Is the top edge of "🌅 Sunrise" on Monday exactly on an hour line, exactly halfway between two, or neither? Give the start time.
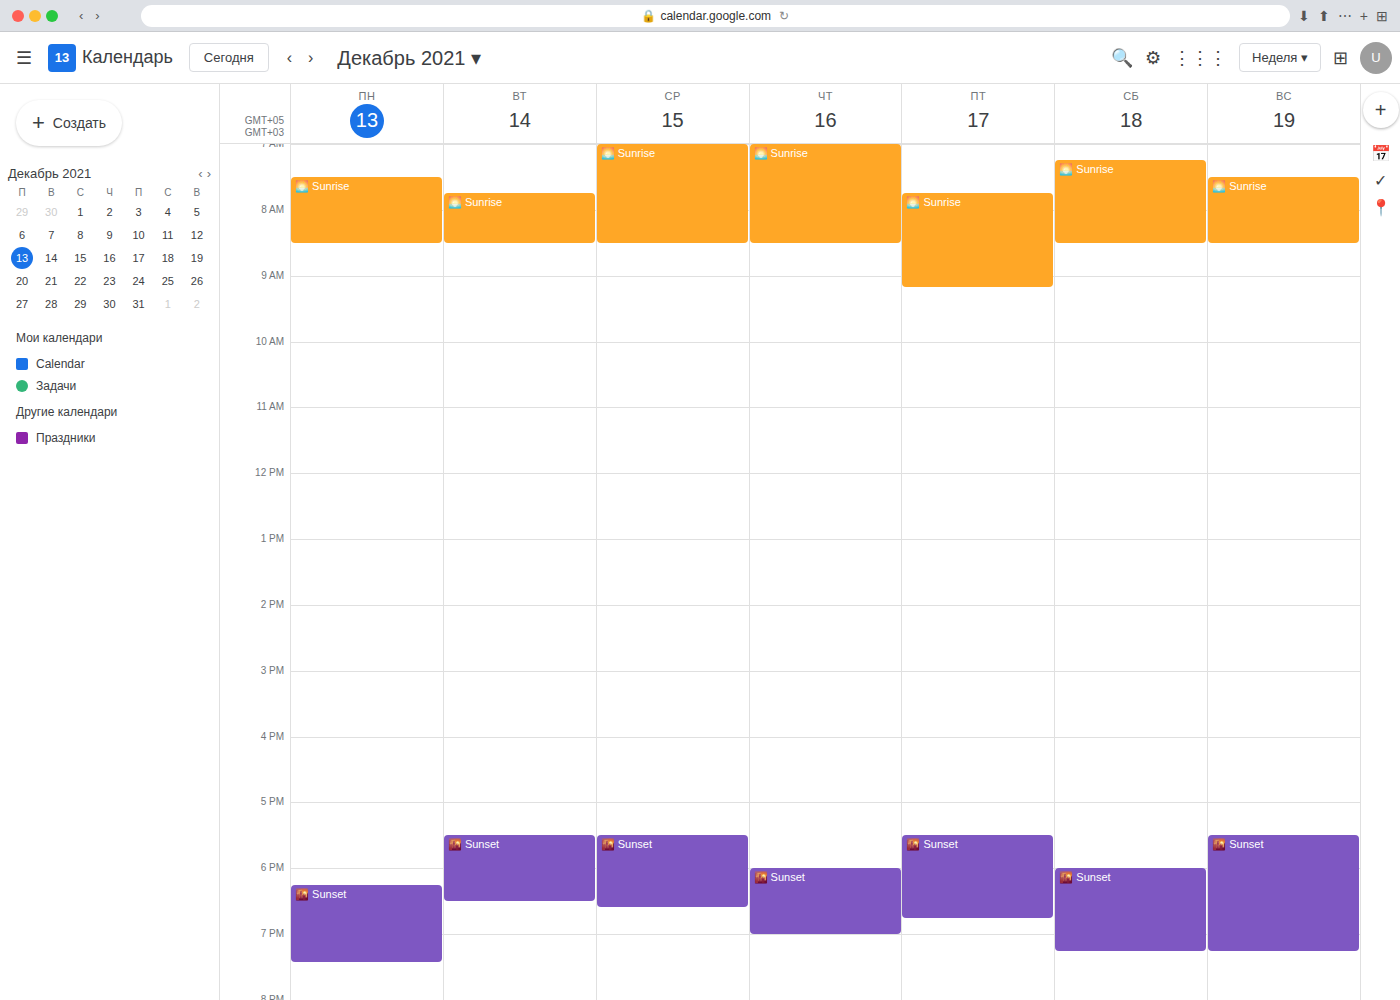
7:30 AM -- halfway between the 7 AM and 8 AM lines.